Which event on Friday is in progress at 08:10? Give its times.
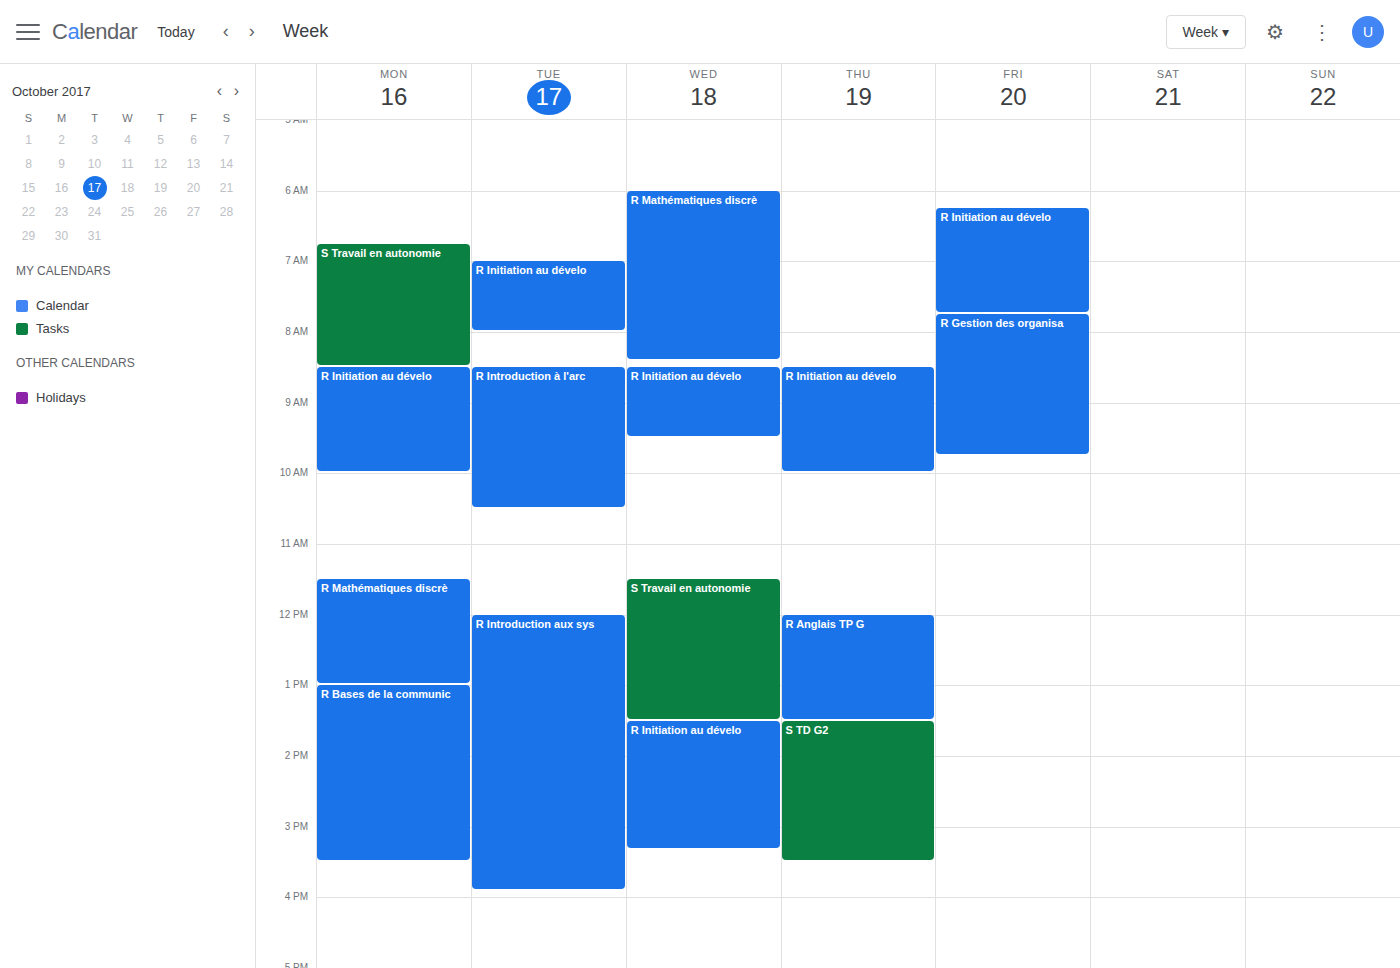
"R Gestion des organisa", 07:45 to 09:45